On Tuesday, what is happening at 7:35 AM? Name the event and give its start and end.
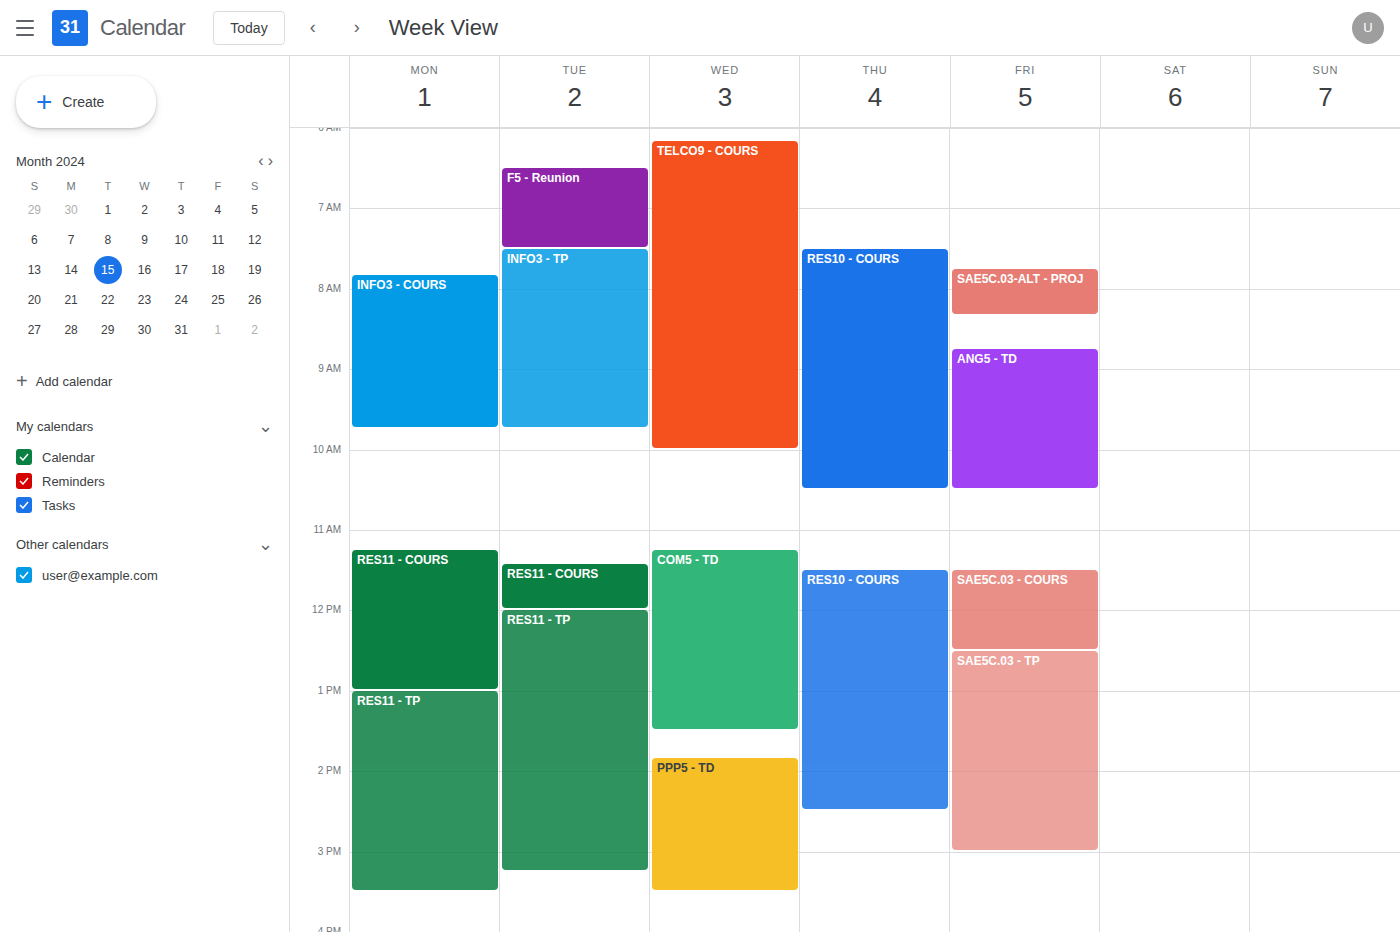
"INFO3 - TP", 7:30 AM to 9:45 AM